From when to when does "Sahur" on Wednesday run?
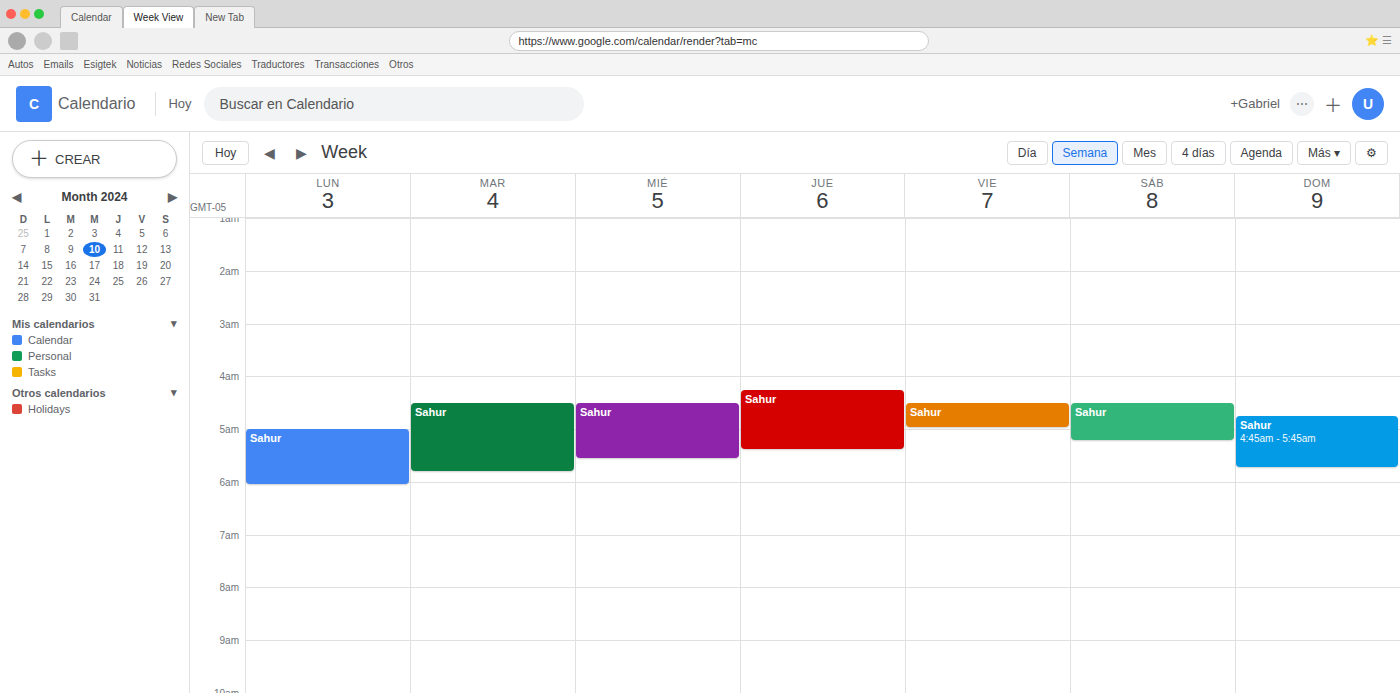
4:30 AM to 5:35 AM